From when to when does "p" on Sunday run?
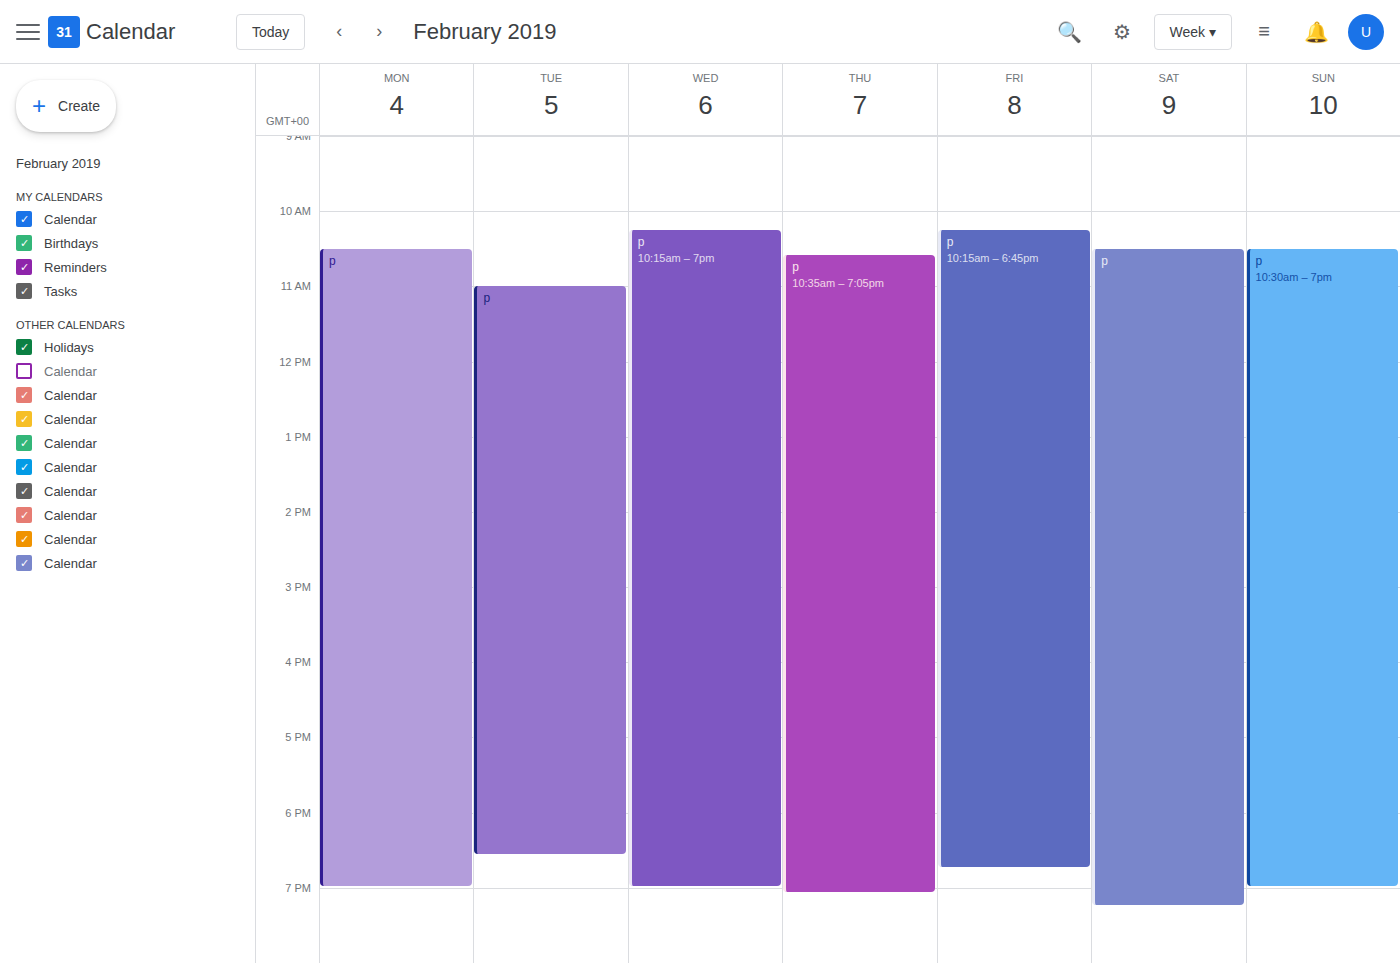
10:30 AM to 7:00 PM